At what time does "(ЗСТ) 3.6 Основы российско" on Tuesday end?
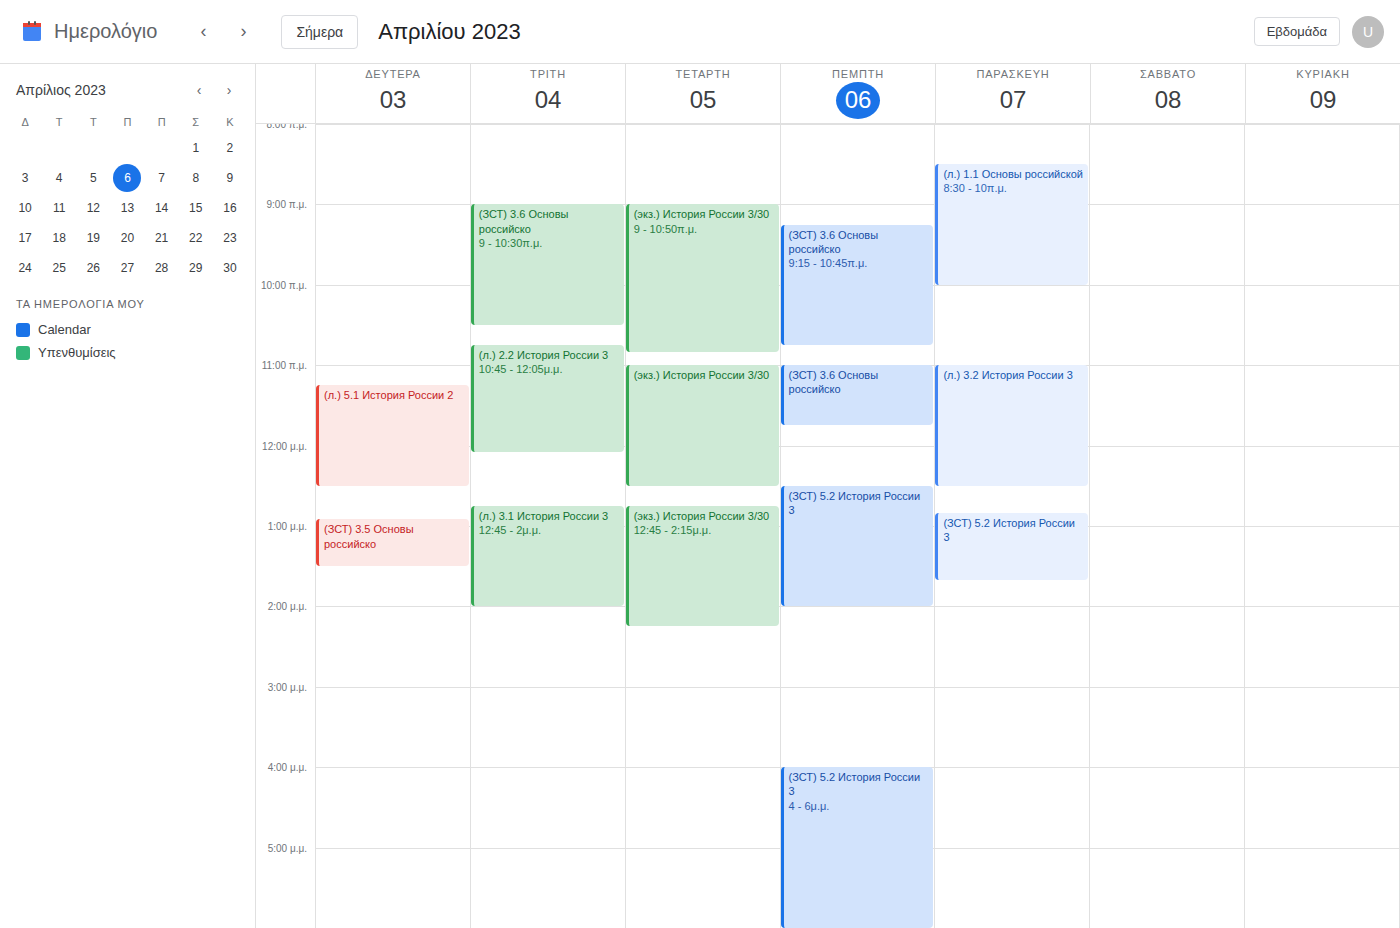
10:30 AM